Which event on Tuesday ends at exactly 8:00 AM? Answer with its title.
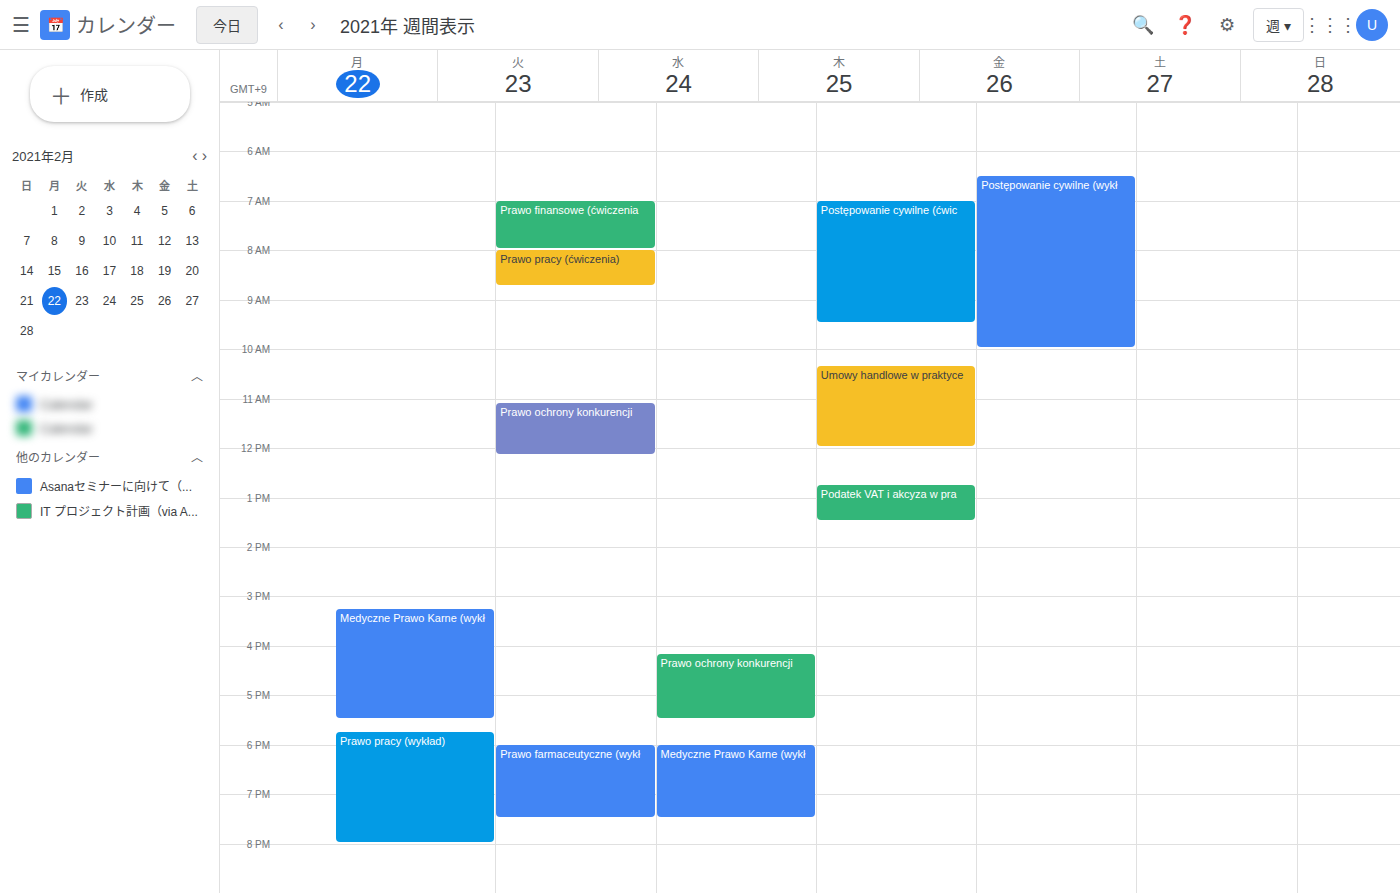
"Prawo finansowe (ćwiczenia"